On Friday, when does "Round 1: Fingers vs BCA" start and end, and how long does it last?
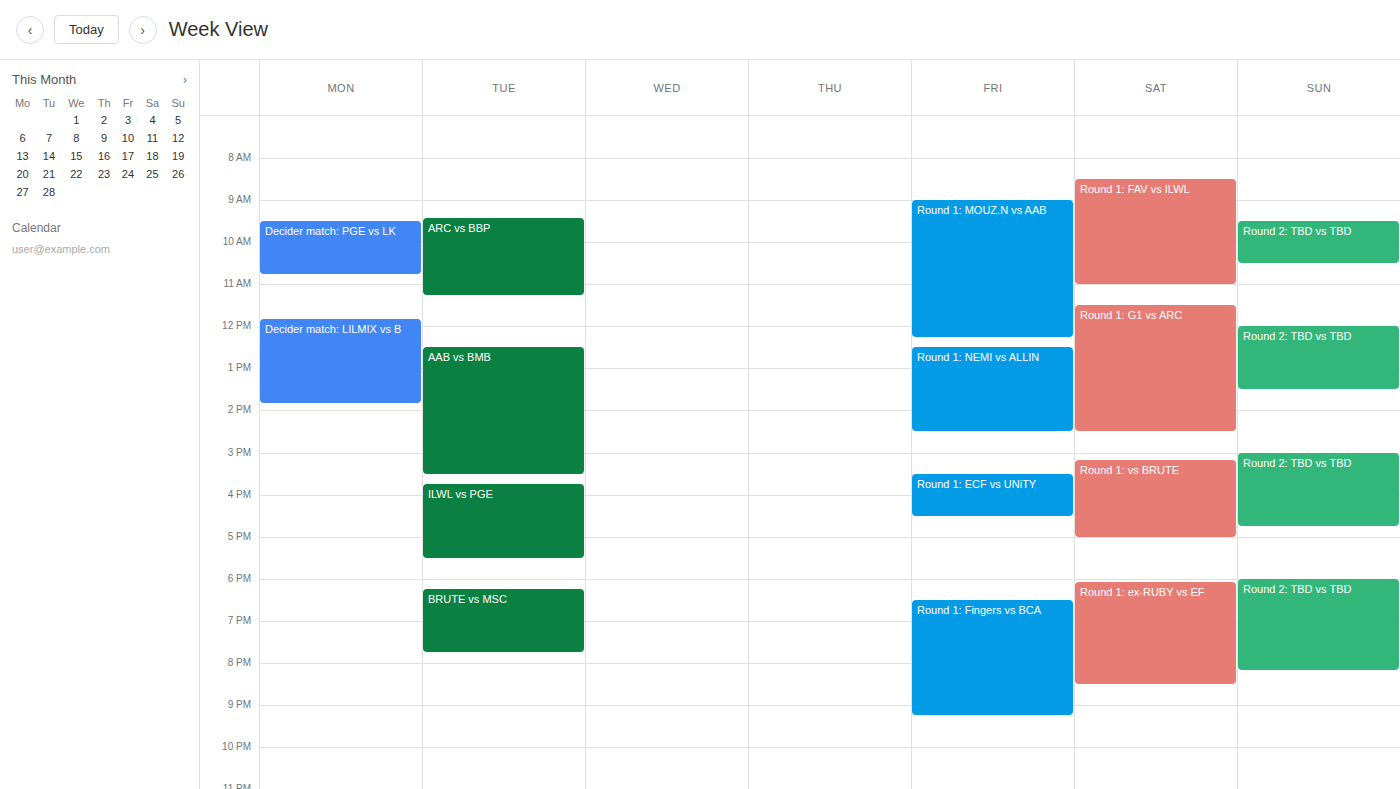
18:30 to 21:15, 2 hours 45 minutes